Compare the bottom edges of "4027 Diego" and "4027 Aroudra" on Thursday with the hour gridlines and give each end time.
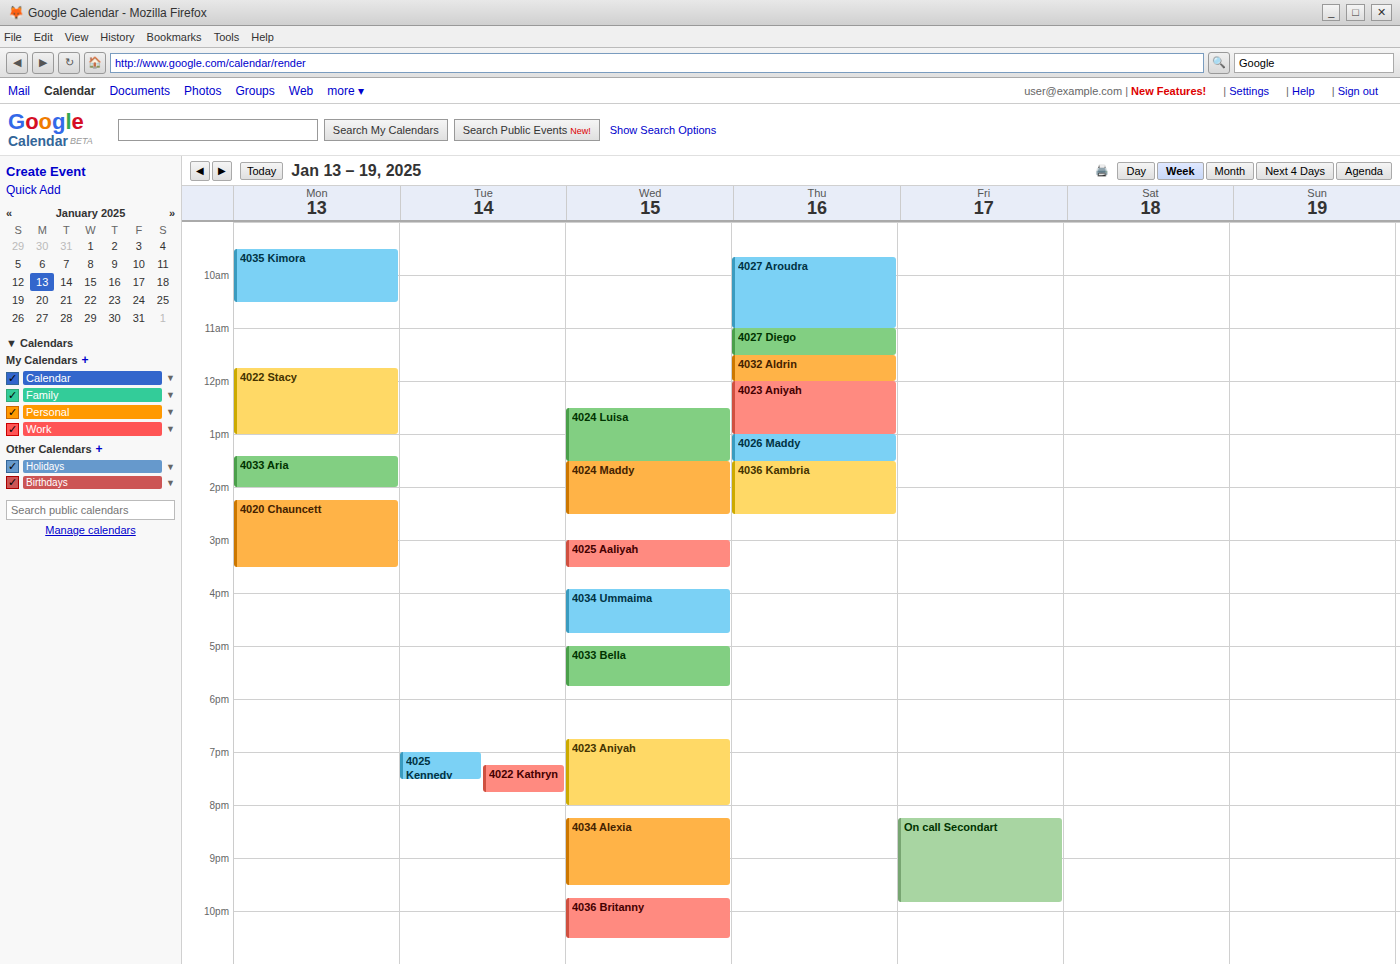
"4027 Diego": 11:30, halfway between the 11:00 and 12:00 lines. "4027 Aroudra": 11:00, exactly on the 11:00 line.